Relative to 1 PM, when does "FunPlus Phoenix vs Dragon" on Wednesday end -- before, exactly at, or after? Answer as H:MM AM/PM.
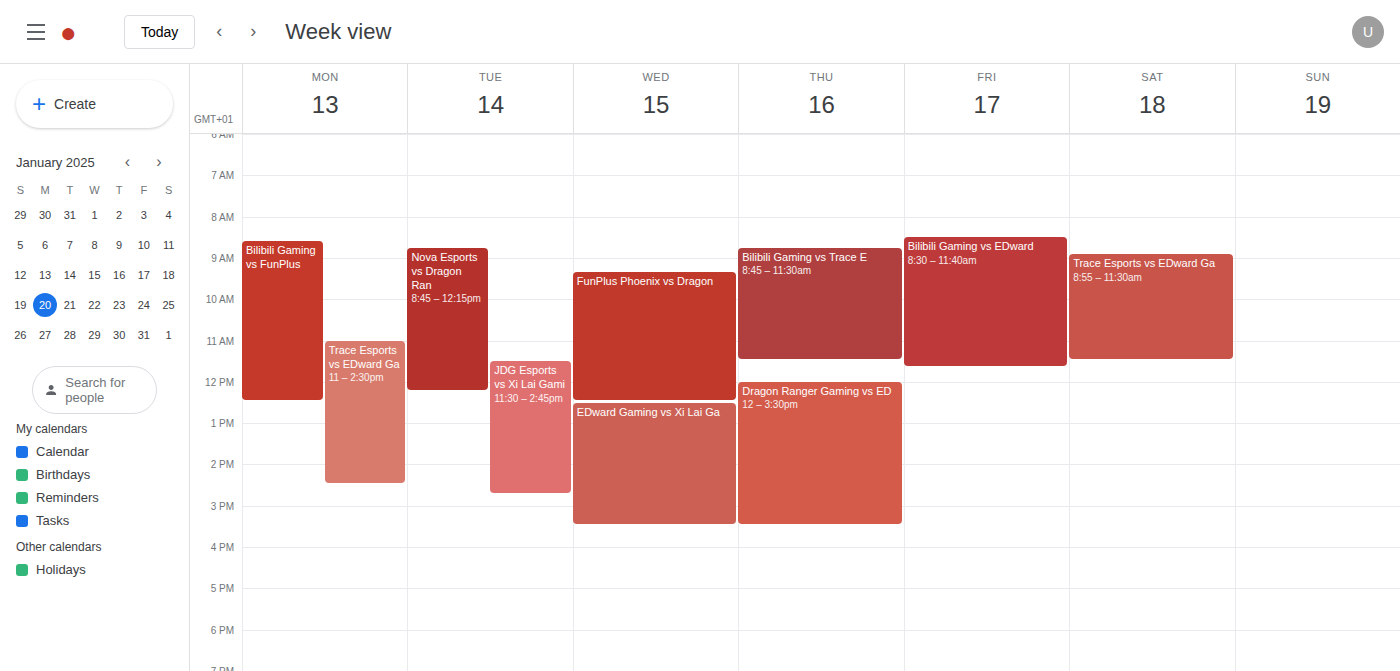
12:30 PM -- before 1 PM, 30 minutes above the 1 PM line.